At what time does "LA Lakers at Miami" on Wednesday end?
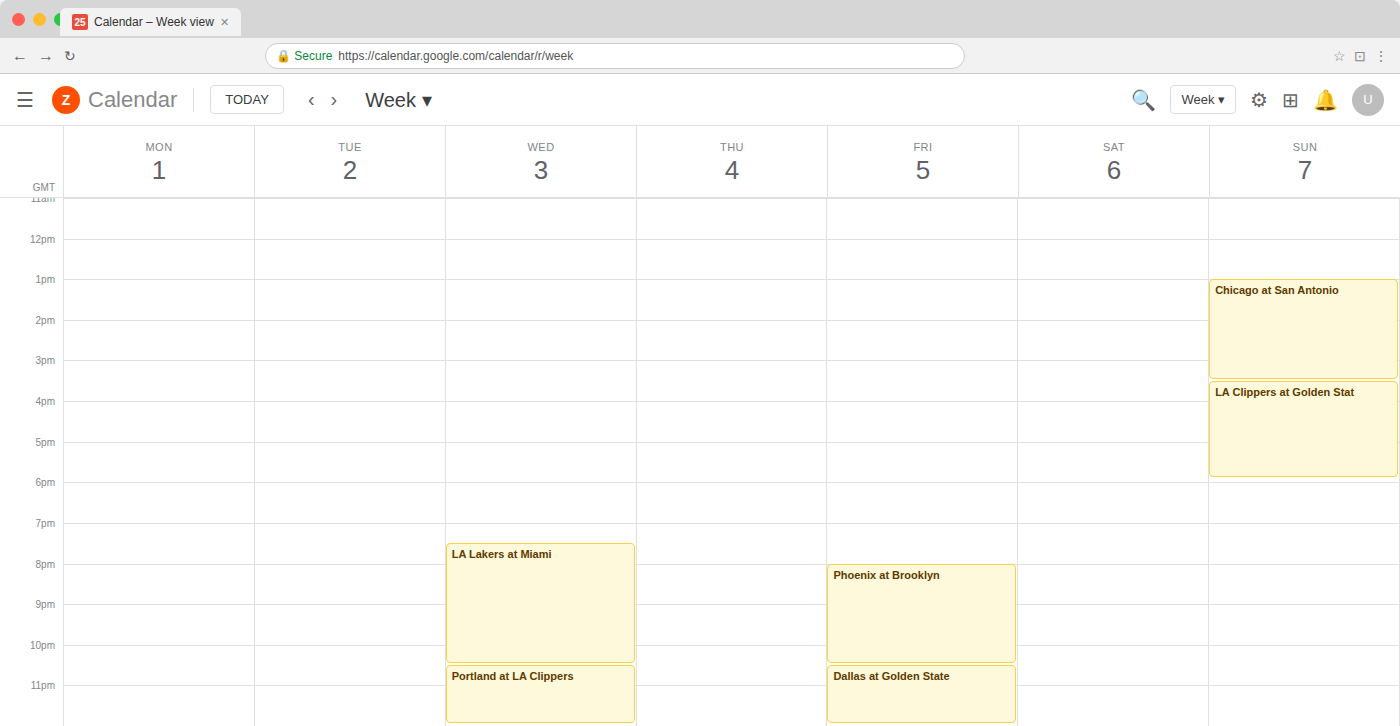
10:30 PM